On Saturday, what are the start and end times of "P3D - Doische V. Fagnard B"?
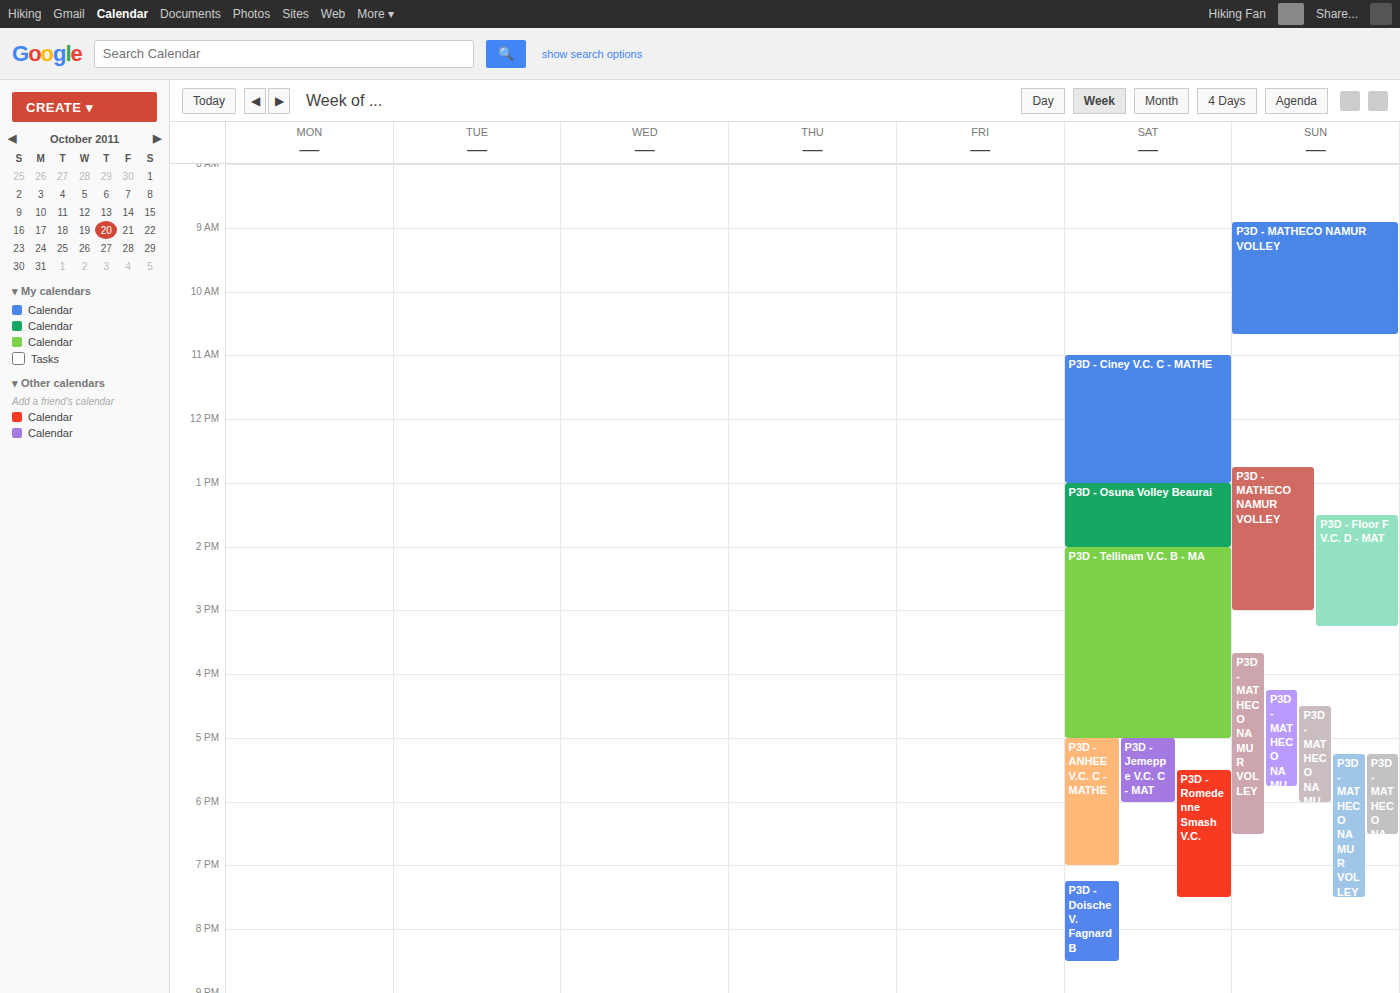
7:15 PM to 8:30 PM